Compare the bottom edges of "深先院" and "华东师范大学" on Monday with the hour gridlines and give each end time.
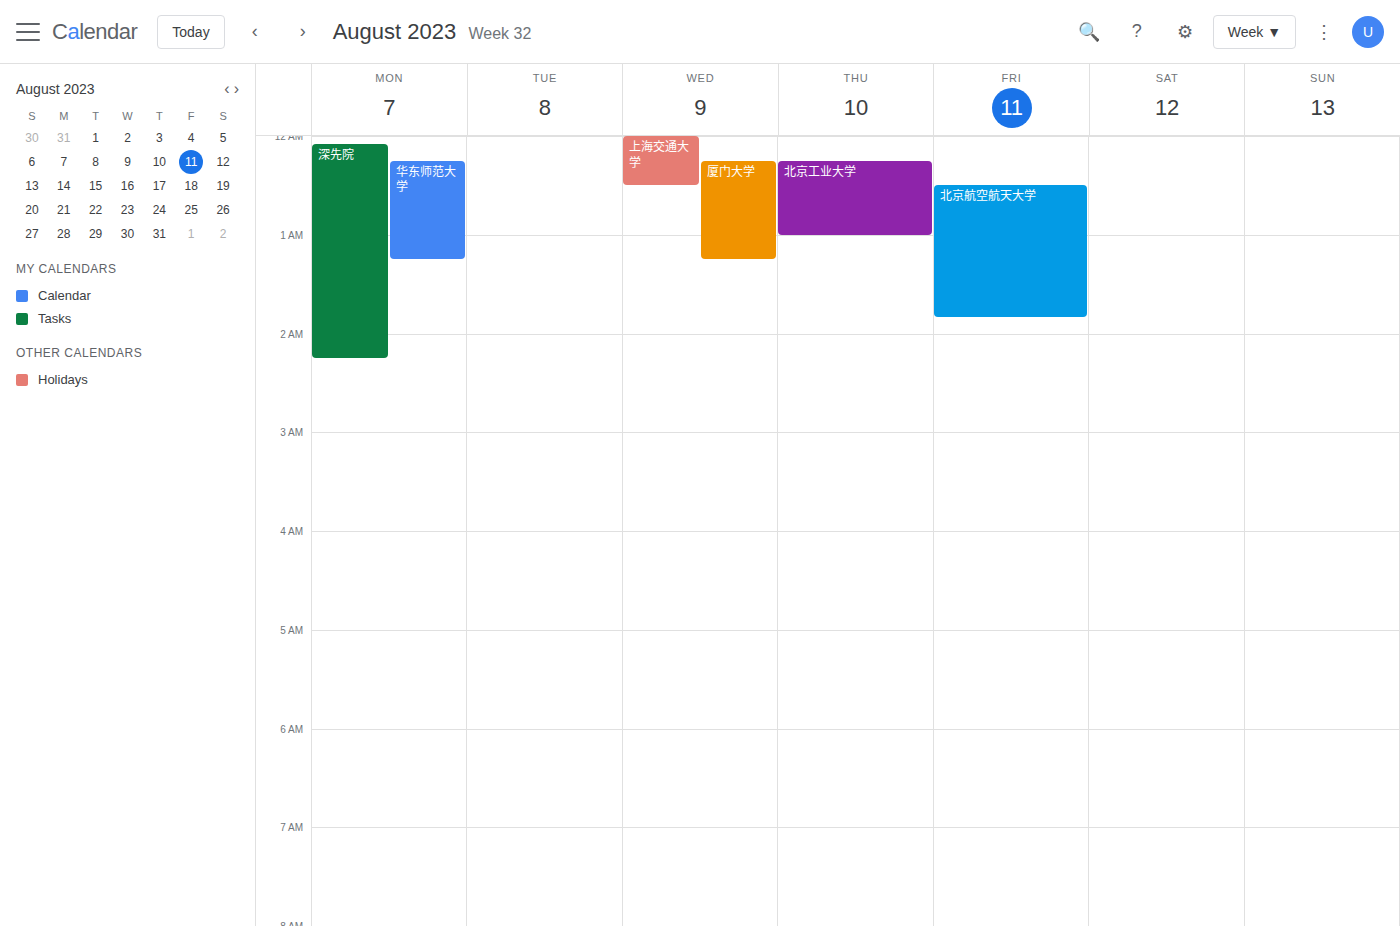
"深先院": 2:15 AM, neither: a quarter of the way from the 2 AM line to the 3 AM line. "华东师范大学": 1:15 AM, neither: a quarter of the way from the 1 AM line to the 2 AM line.